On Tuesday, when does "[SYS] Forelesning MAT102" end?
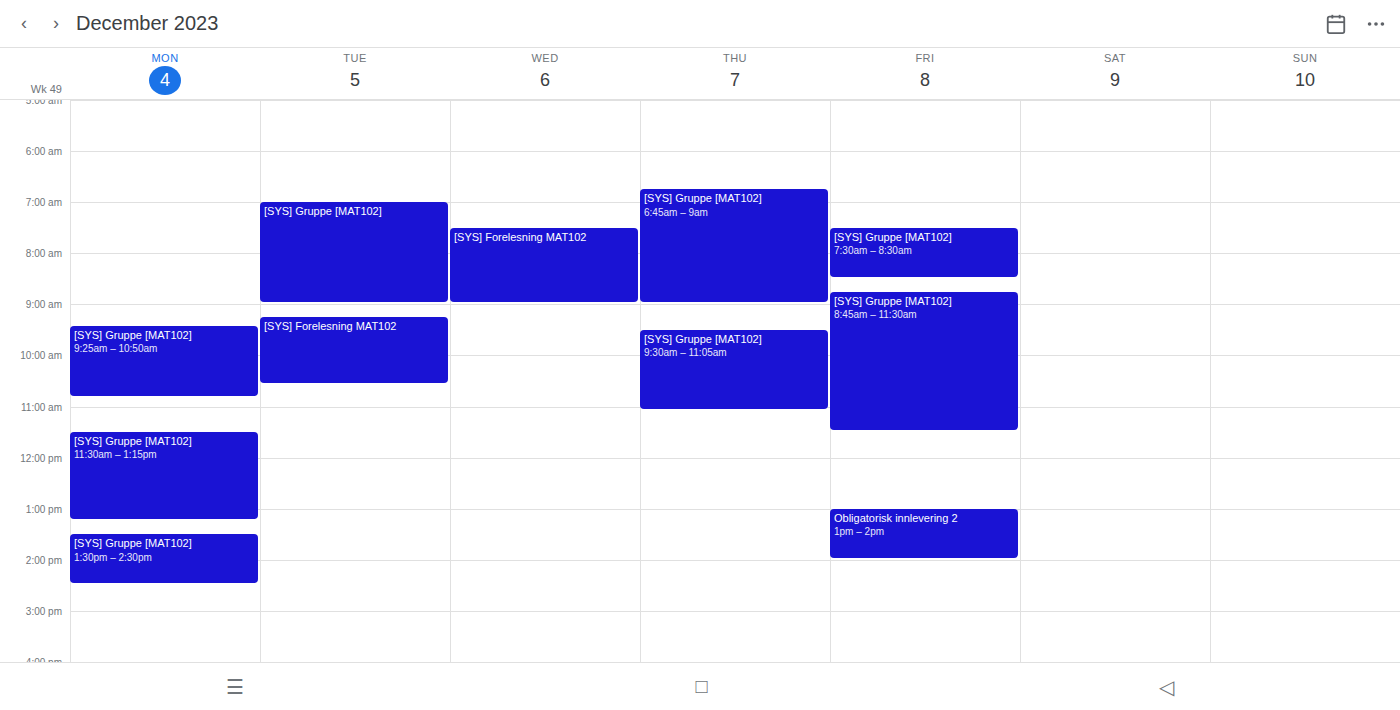
10:35 AM